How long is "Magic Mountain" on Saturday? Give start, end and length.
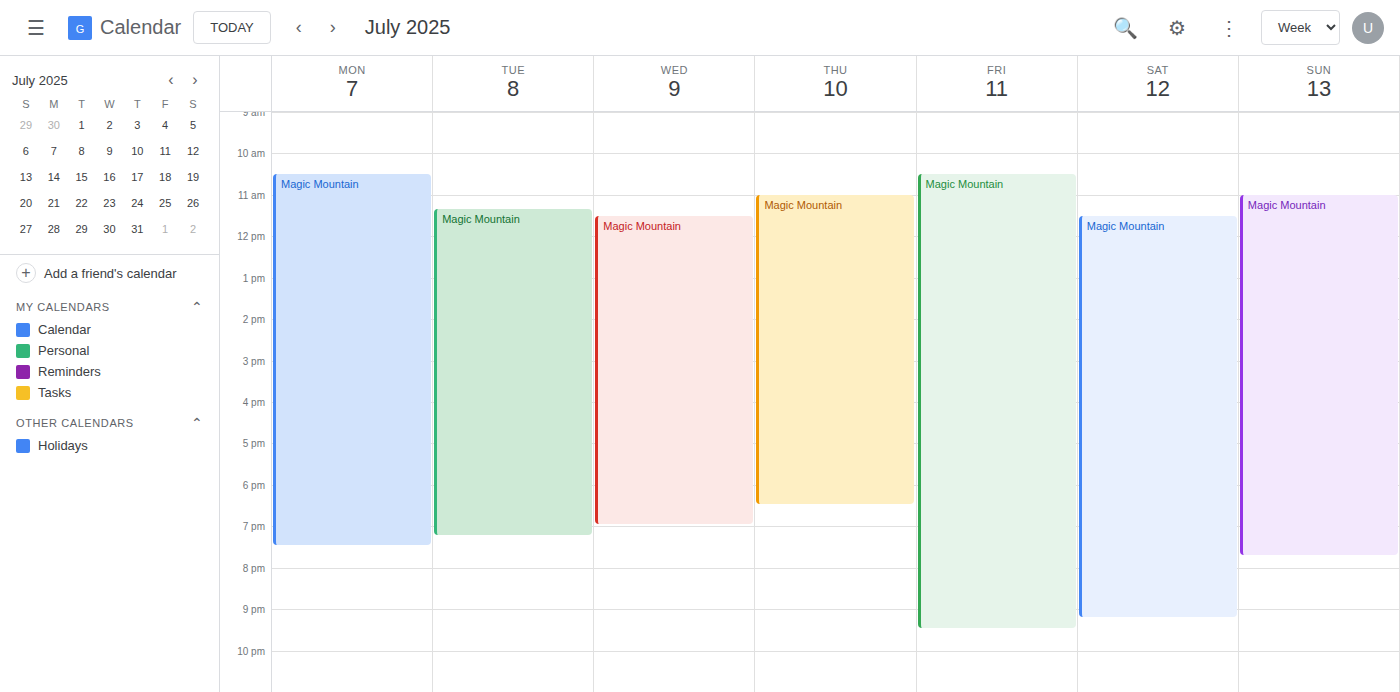
11:30 AM to 9:15 PM, 9 hours 45 minutes